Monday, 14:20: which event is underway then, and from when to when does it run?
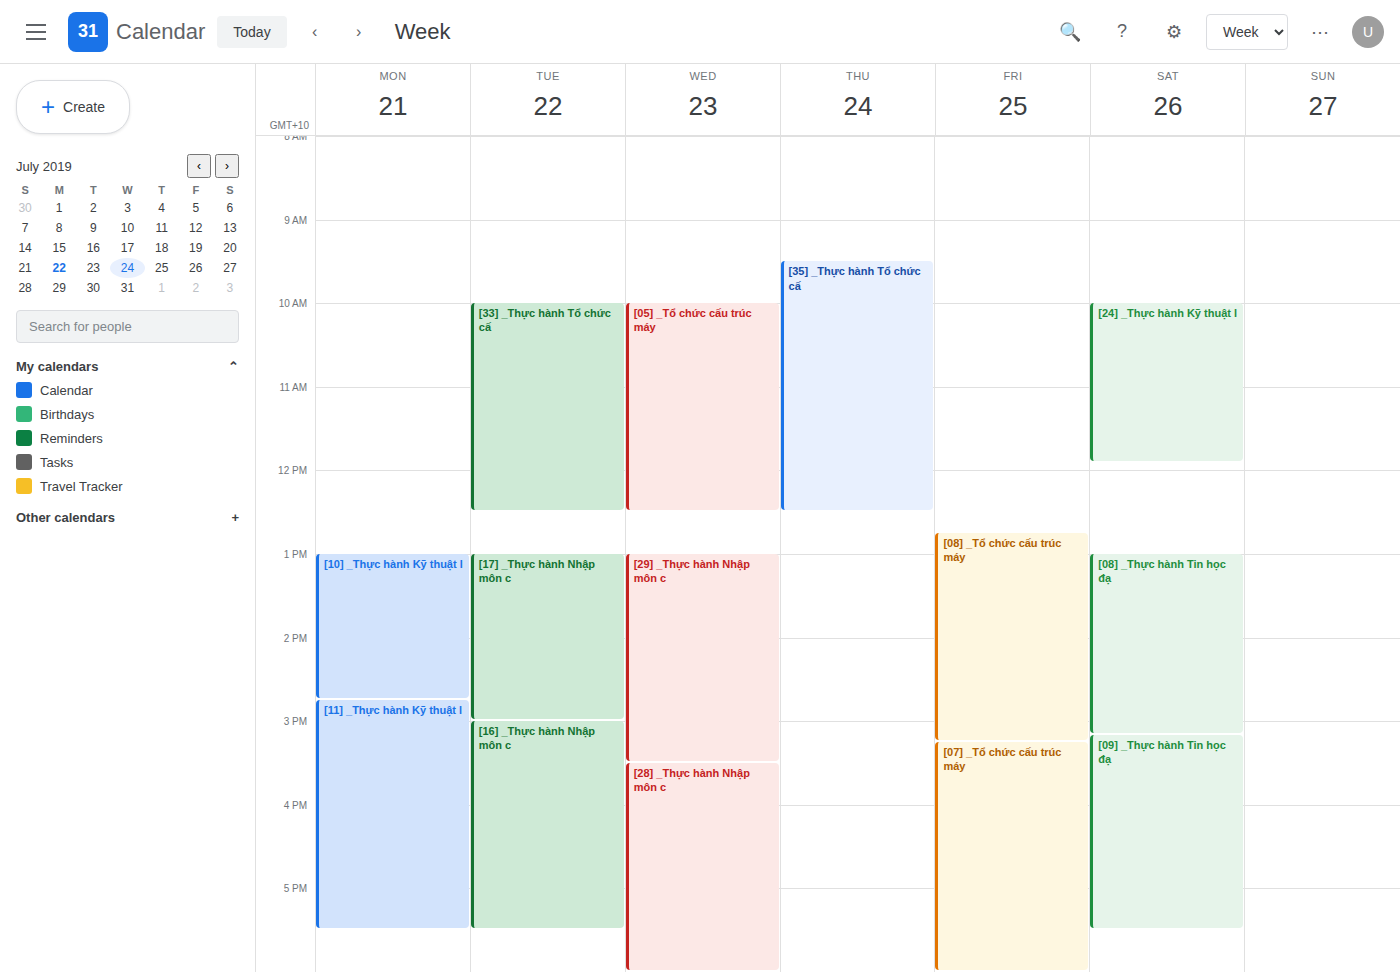
"[10] _Thực hành Kỹ thuật l", 13:00 to 14:45